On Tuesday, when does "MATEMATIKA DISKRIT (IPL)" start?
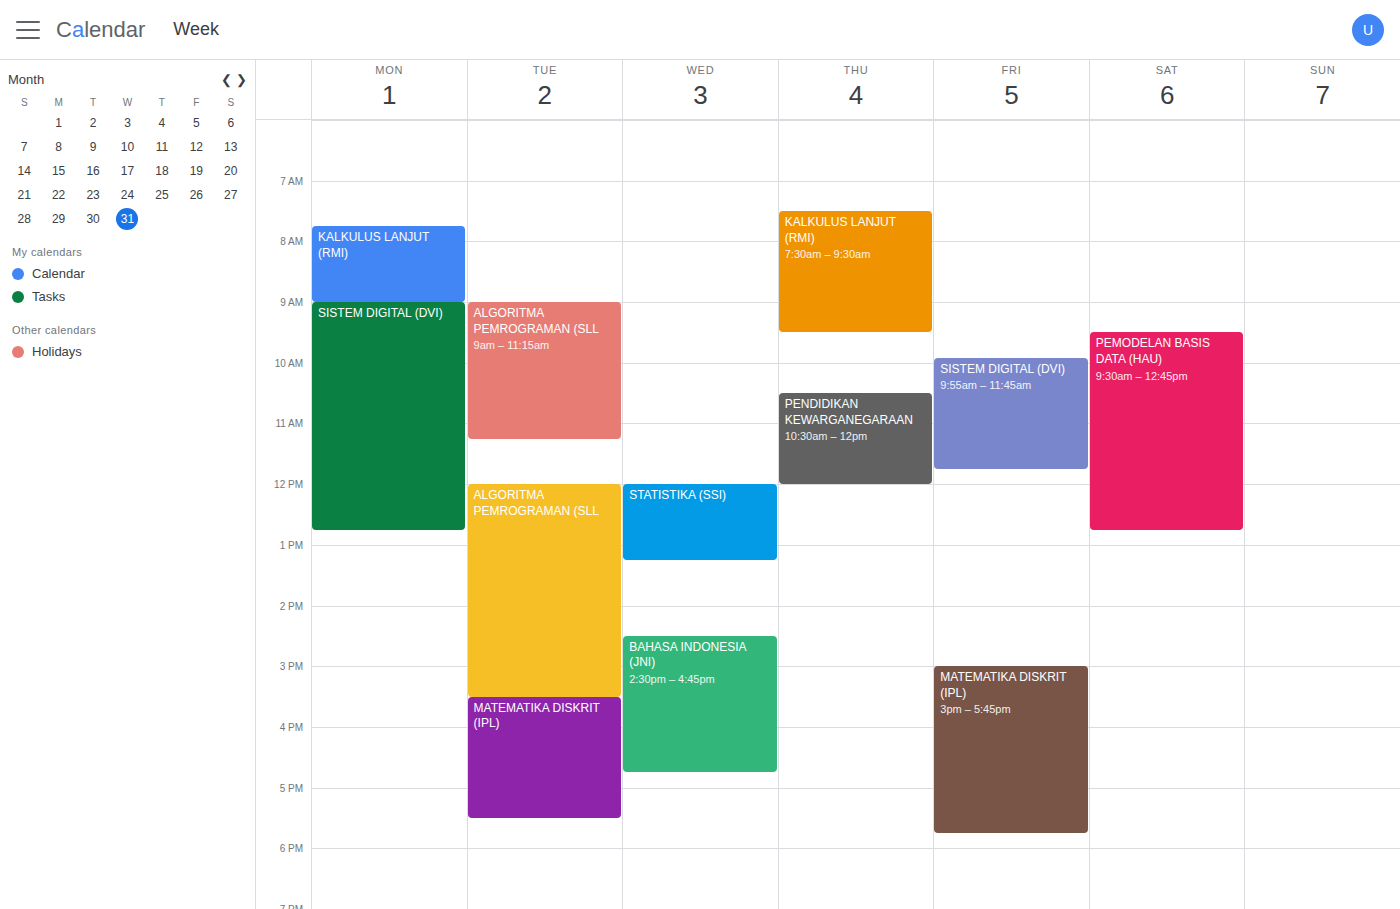
3:30 PM